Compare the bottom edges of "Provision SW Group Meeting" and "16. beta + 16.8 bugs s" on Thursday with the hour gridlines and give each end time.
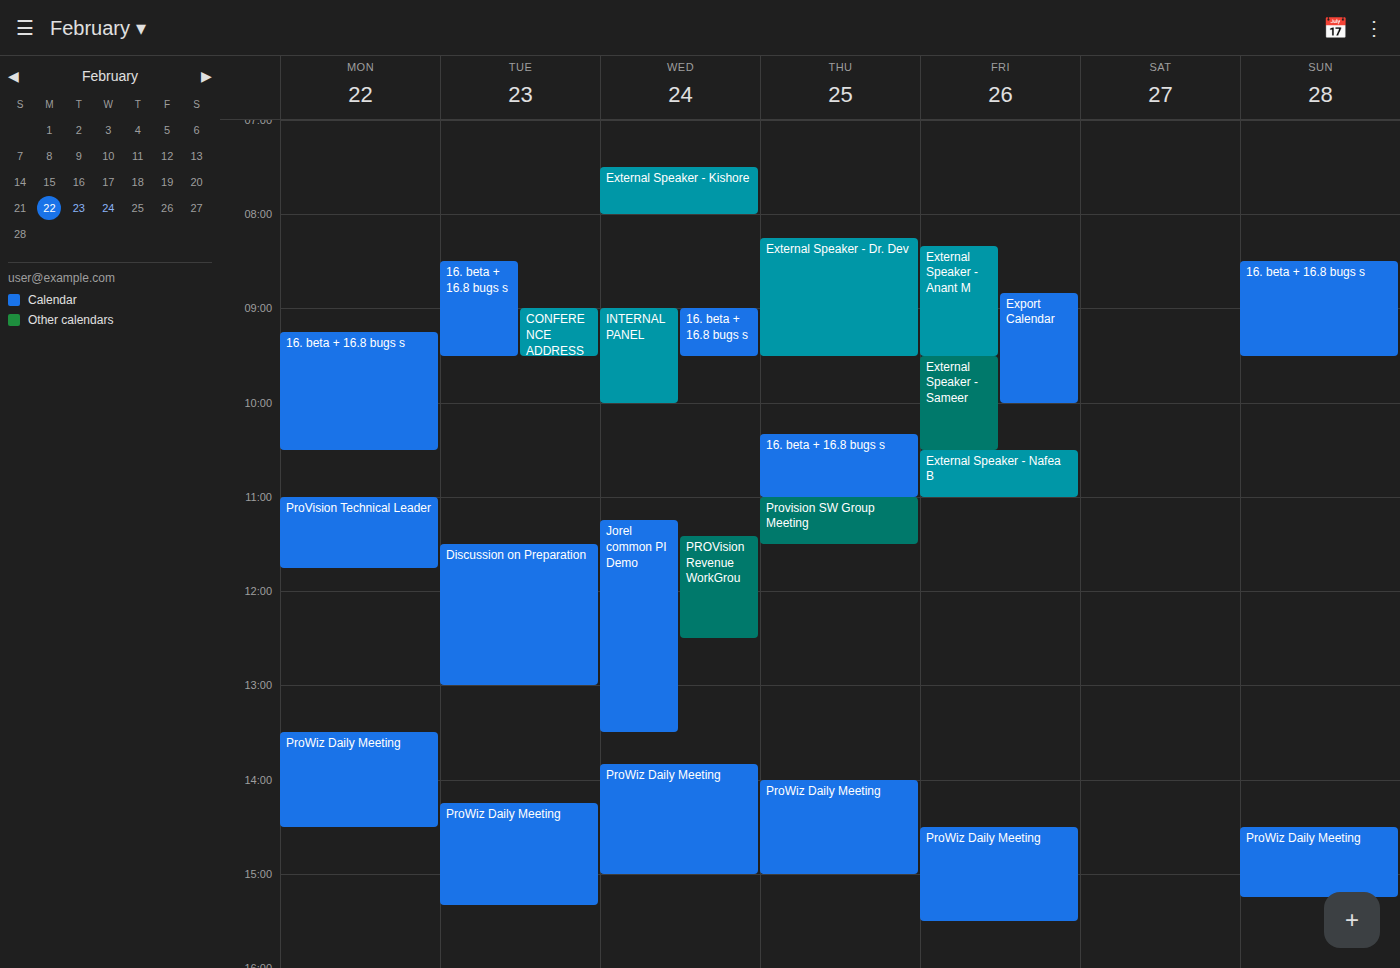
"Provision SW Group Meeting": 11:30 AM, halfway between the 11 AM and 12 PM lines. "16. beta + 16.8 bugs s": 11:00 AM, exactly on the 11 AM line.